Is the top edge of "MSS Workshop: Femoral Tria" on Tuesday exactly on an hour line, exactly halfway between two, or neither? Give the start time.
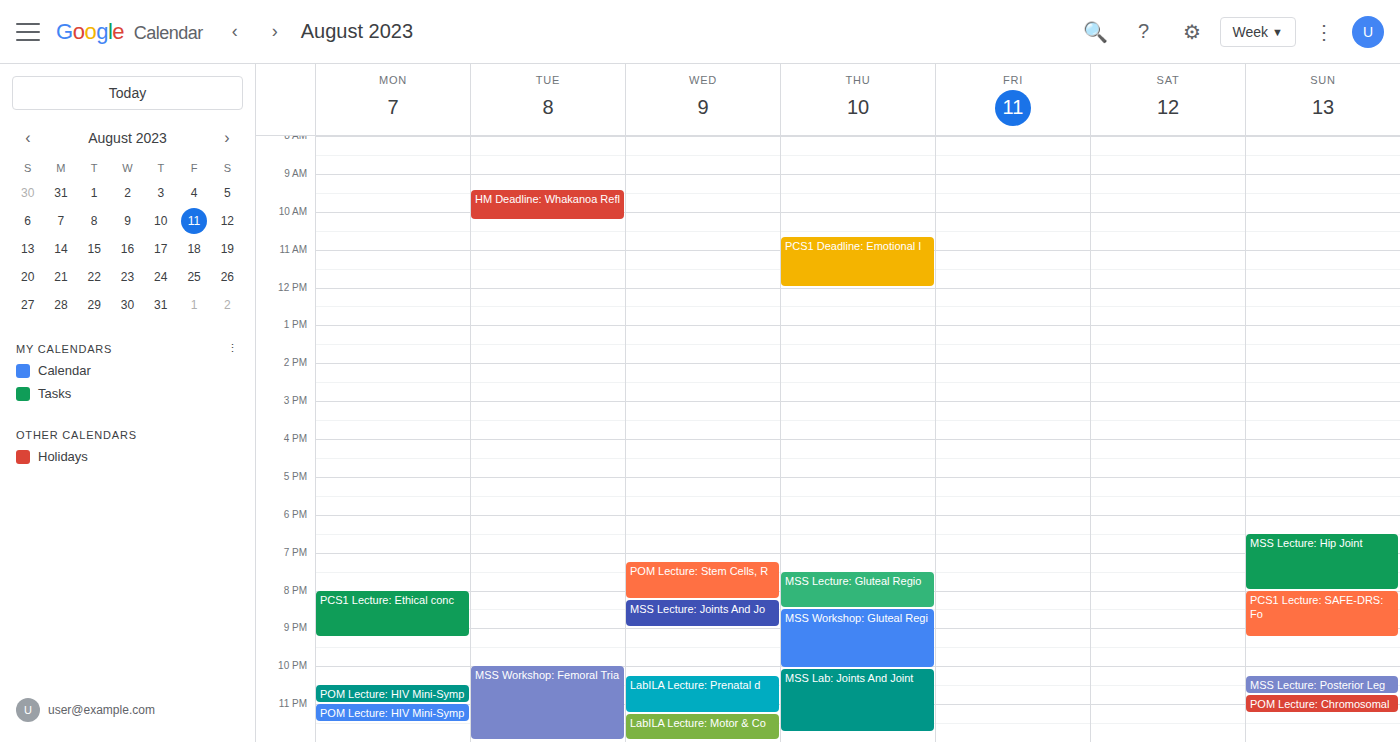
10:00 PM -- exactly on the 10 PM line.